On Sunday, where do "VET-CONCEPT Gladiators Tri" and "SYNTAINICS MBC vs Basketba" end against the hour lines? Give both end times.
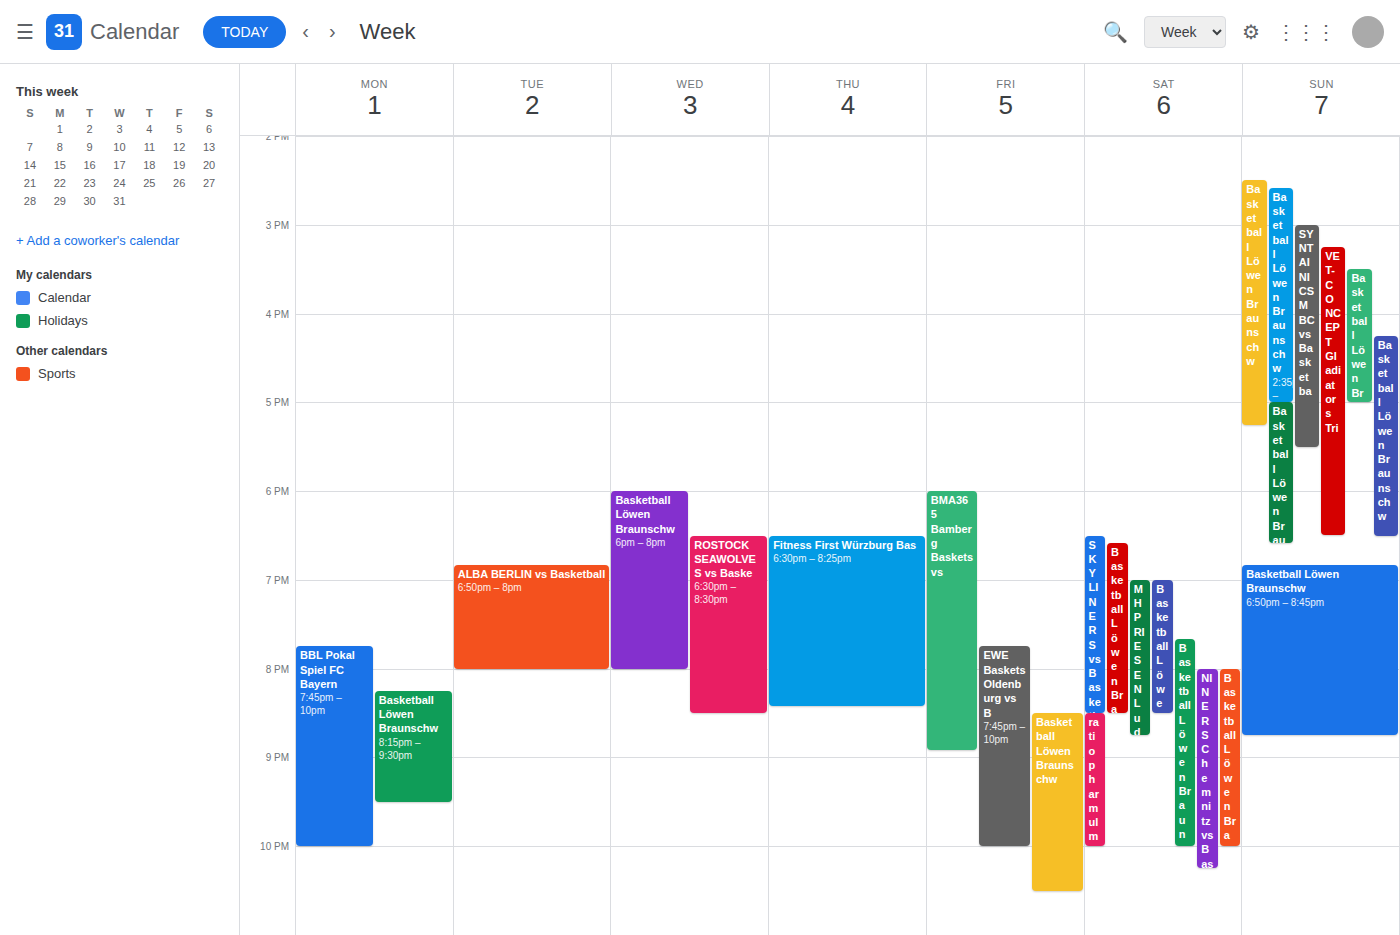
"VET-CONCEPT Gladiators Tri": 6:30 PM, halfway between the 6 PM and 7 PM lines. "SYNTAINICS MBC vs Basketba": 5:30 PM, halfway between the 5 PM and 6 PM lines.